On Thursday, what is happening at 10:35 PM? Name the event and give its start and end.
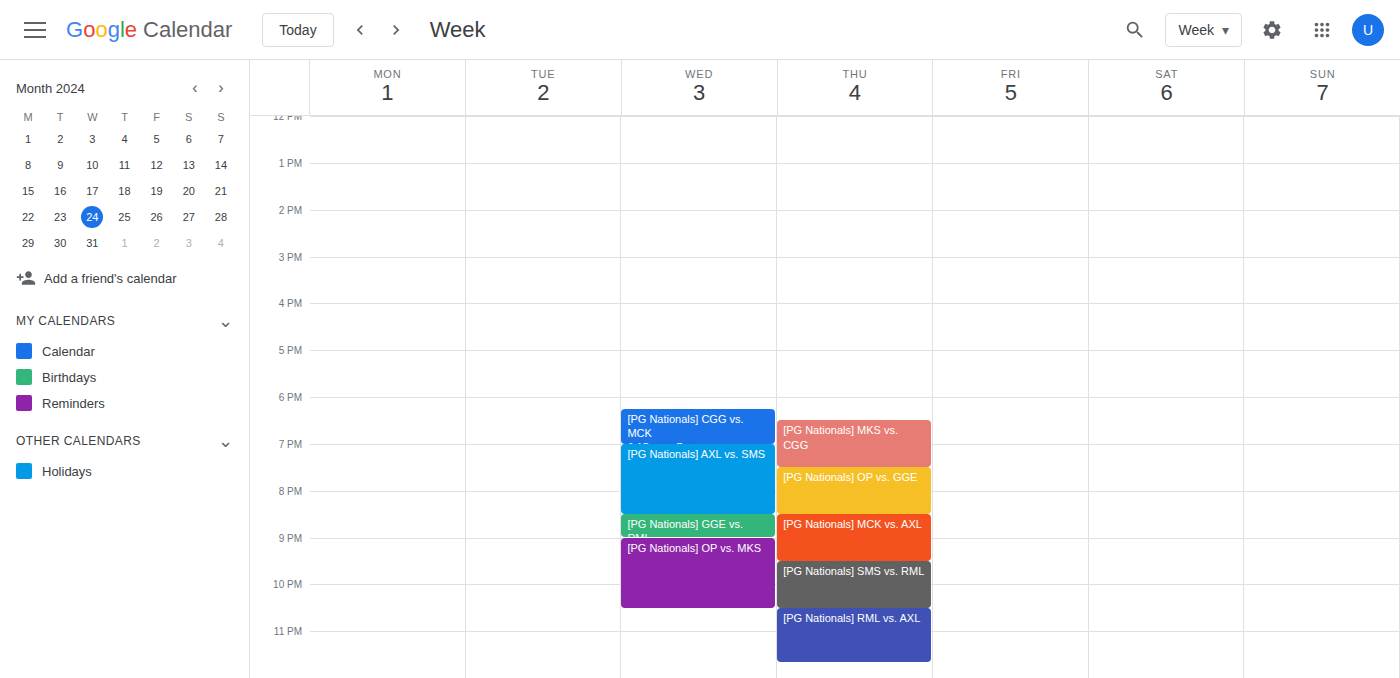
"[PG Nationals] RML vs. AXL", 10:30 PM to 11:40 PM